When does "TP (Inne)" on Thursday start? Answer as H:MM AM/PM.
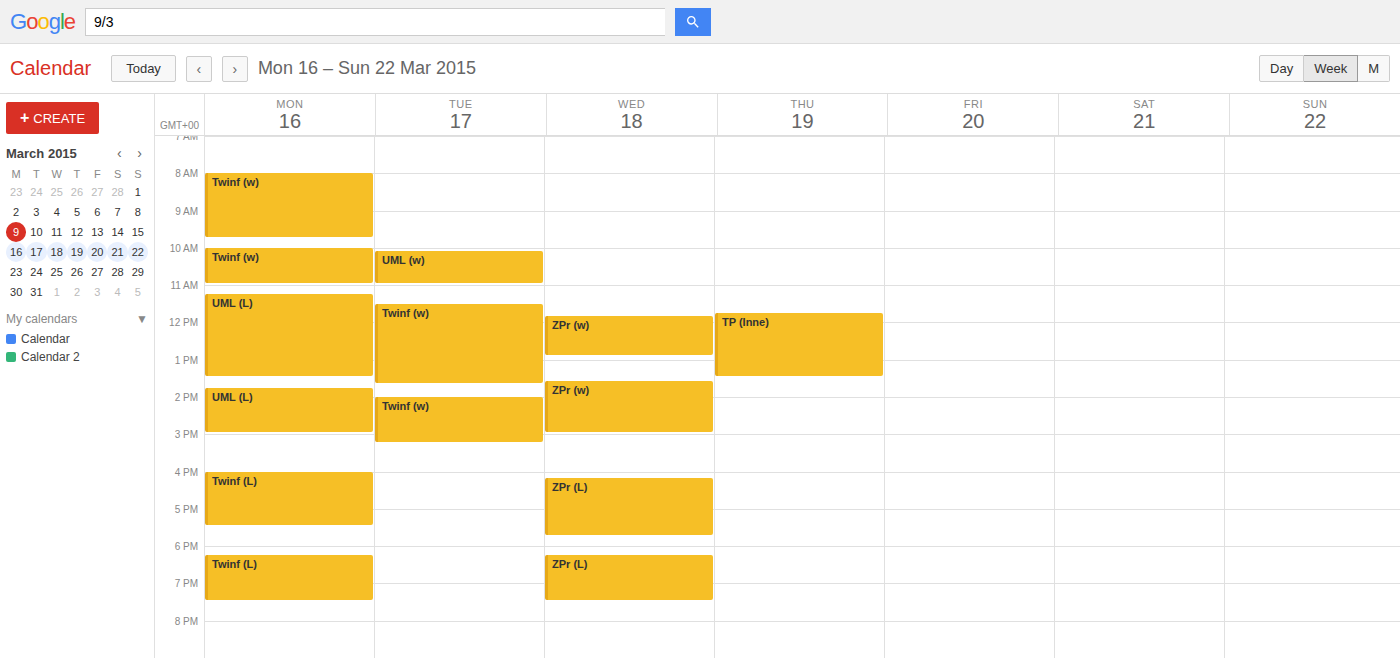
11:45 AM